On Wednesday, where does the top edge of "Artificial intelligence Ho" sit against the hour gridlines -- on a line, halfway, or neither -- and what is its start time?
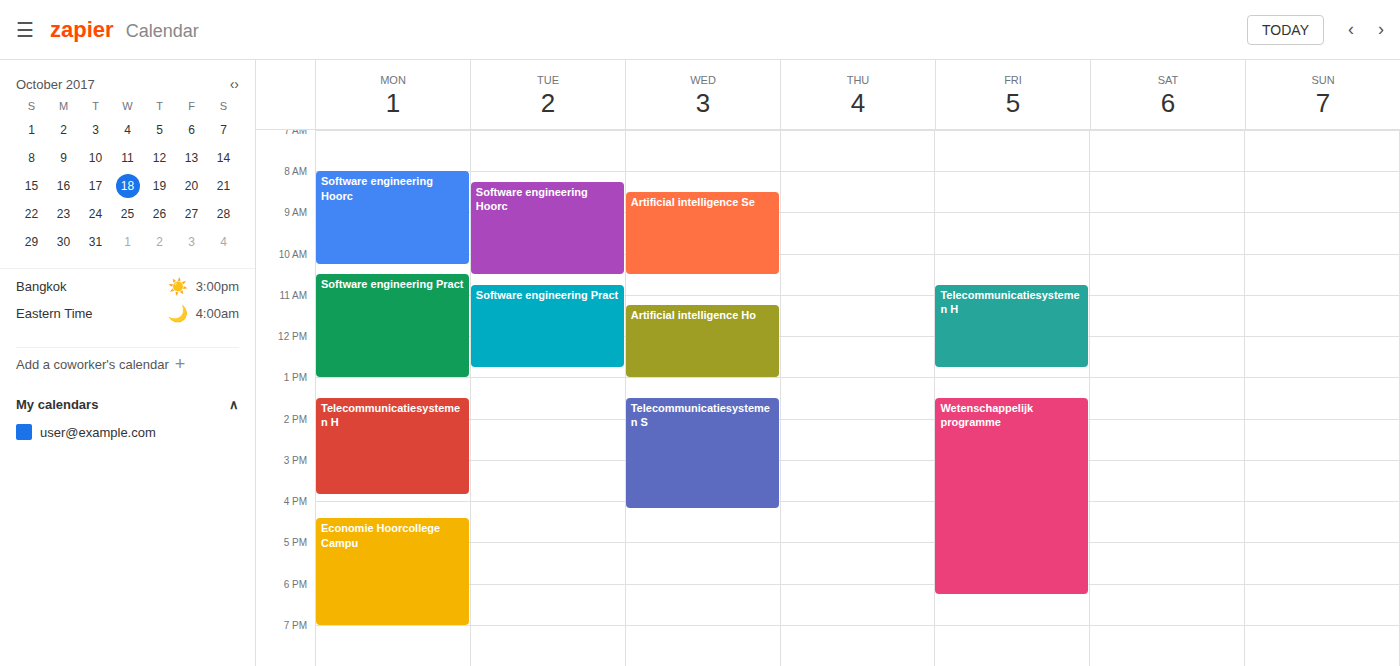
11:15 AM -- neither: a quarter of the way from the 11 AM line to the 12 PM line.